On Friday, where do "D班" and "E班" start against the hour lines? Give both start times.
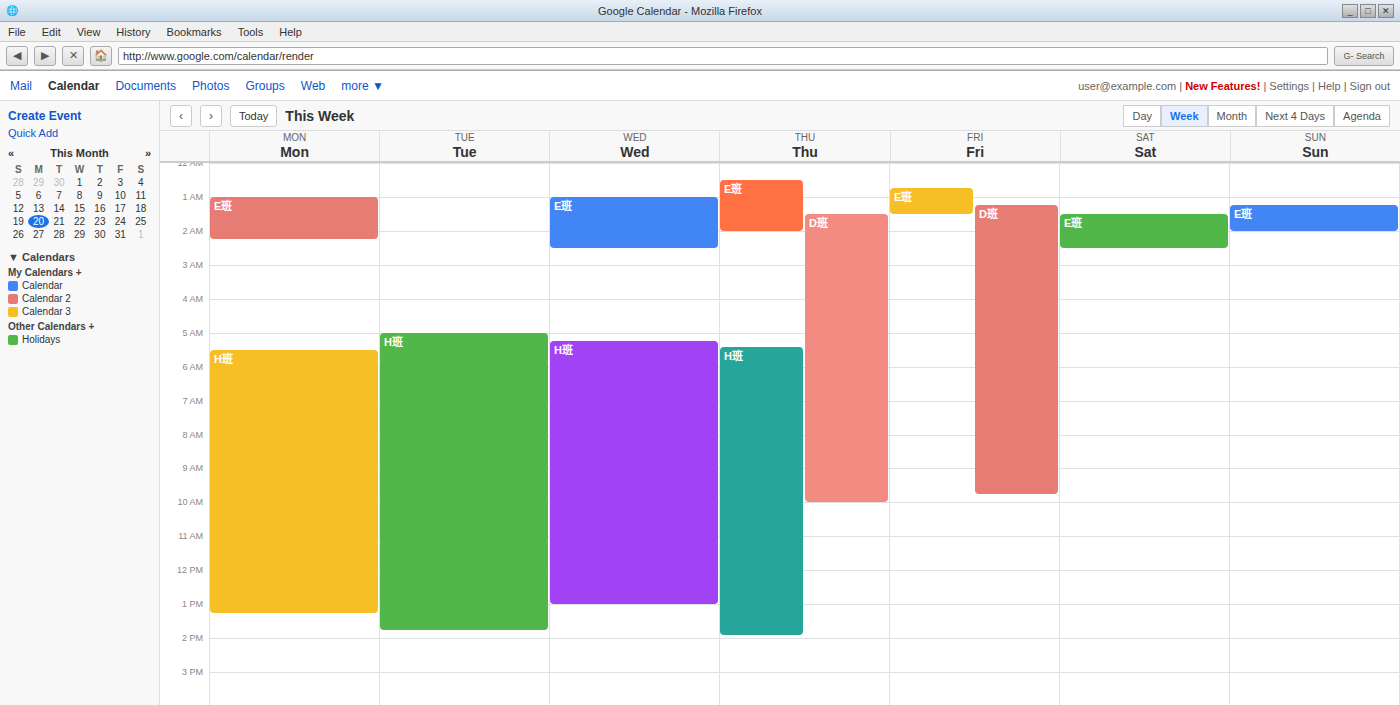
"D班": 1:15 AM, neither: a quarter of the way from the 1 AM line to the 2 AM line. "E班": 12:45 AM, neither: three quarters of the way from the 12 AM line to the 1 AM line.